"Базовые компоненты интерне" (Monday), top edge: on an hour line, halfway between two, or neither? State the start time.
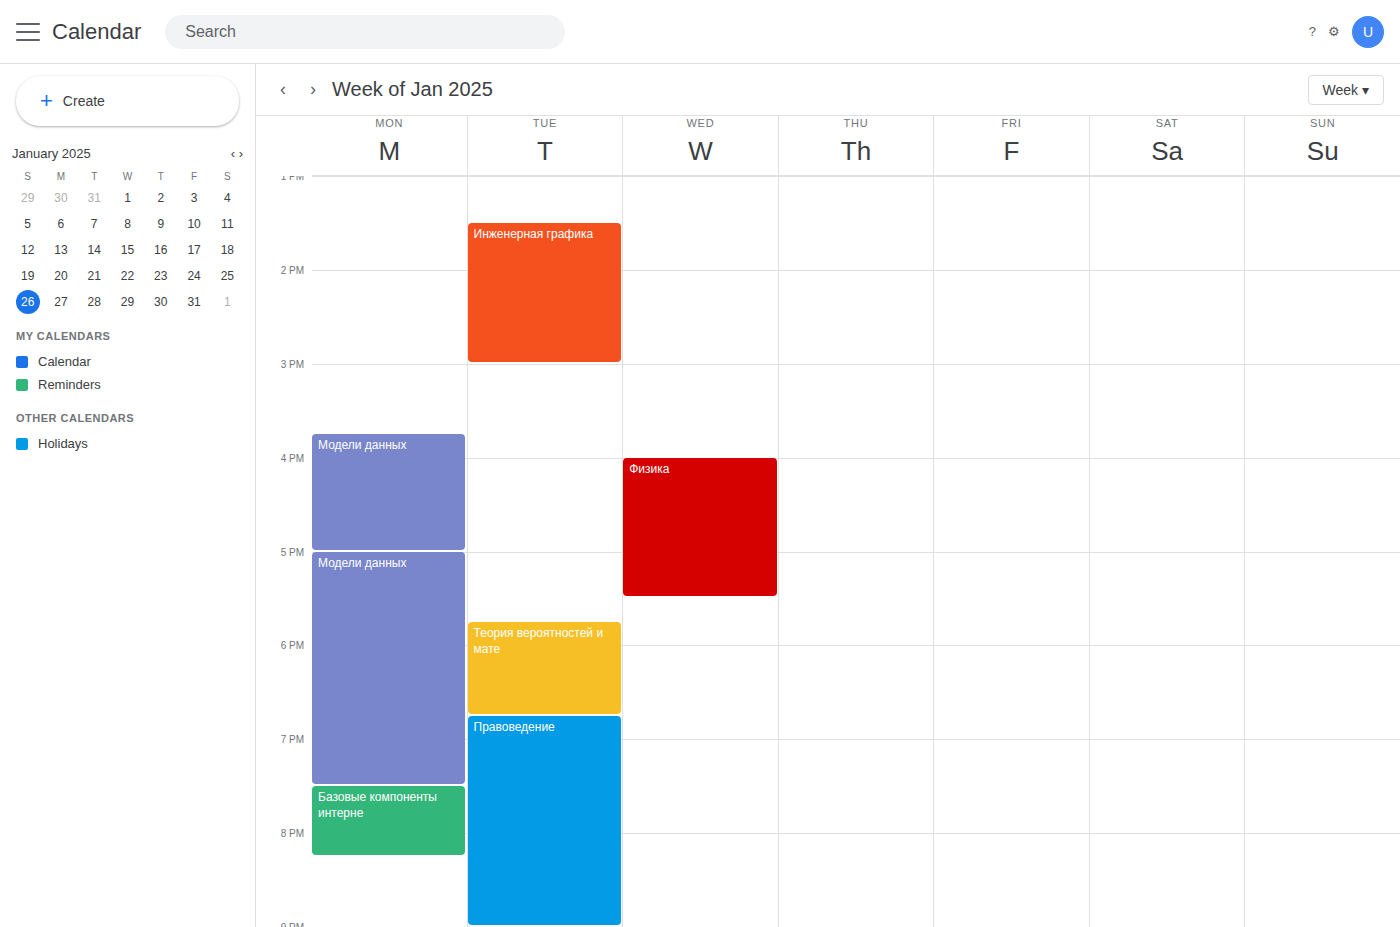
7:30 PM -- halfway between the 7 PM and 8 PM lines.